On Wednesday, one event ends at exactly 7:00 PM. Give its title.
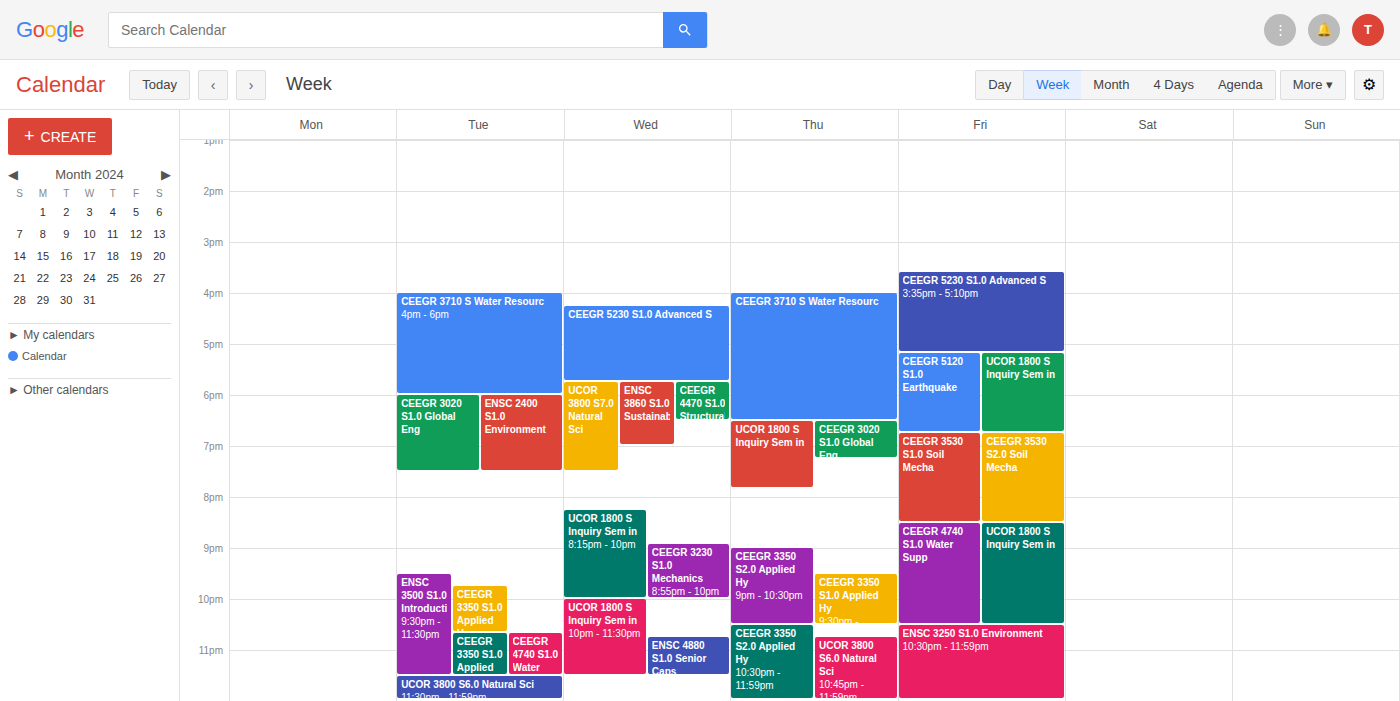
"ENSC 3860 S1.0 Sustainable"